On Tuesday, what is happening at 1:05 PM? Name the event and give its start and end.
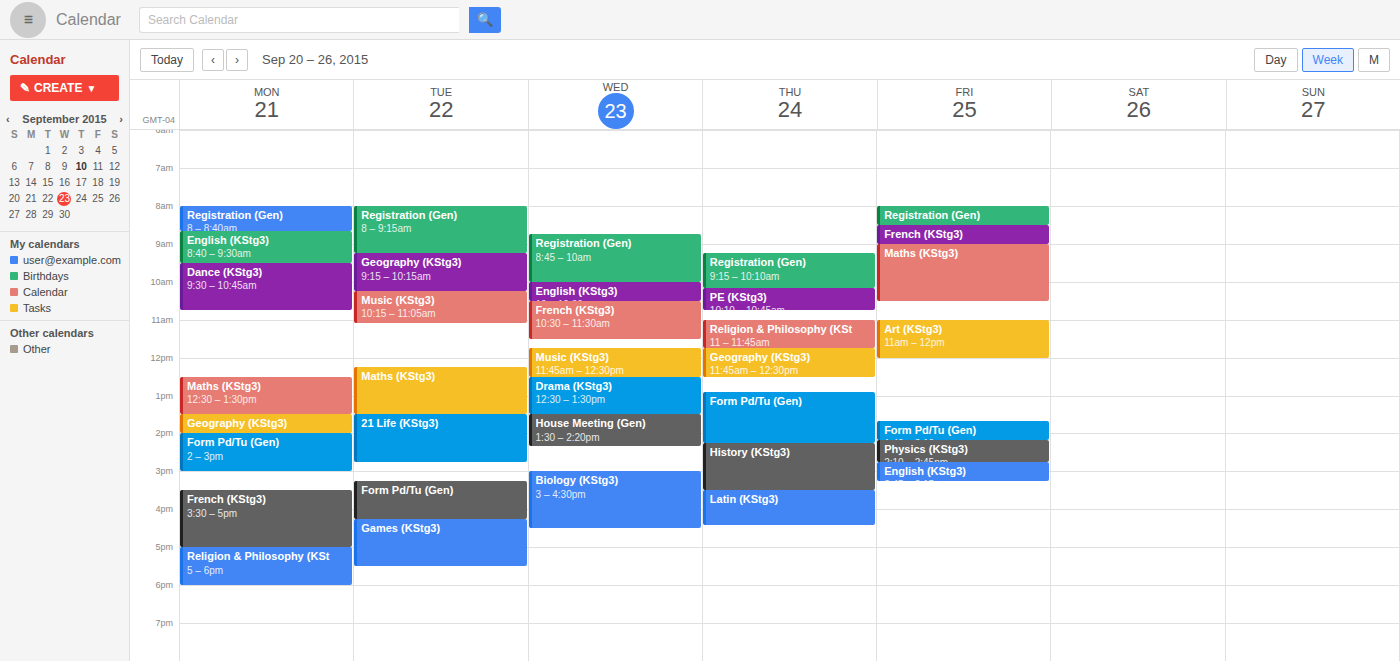
"Maths (KStg3)", 12:15 PM to 1:30 PM